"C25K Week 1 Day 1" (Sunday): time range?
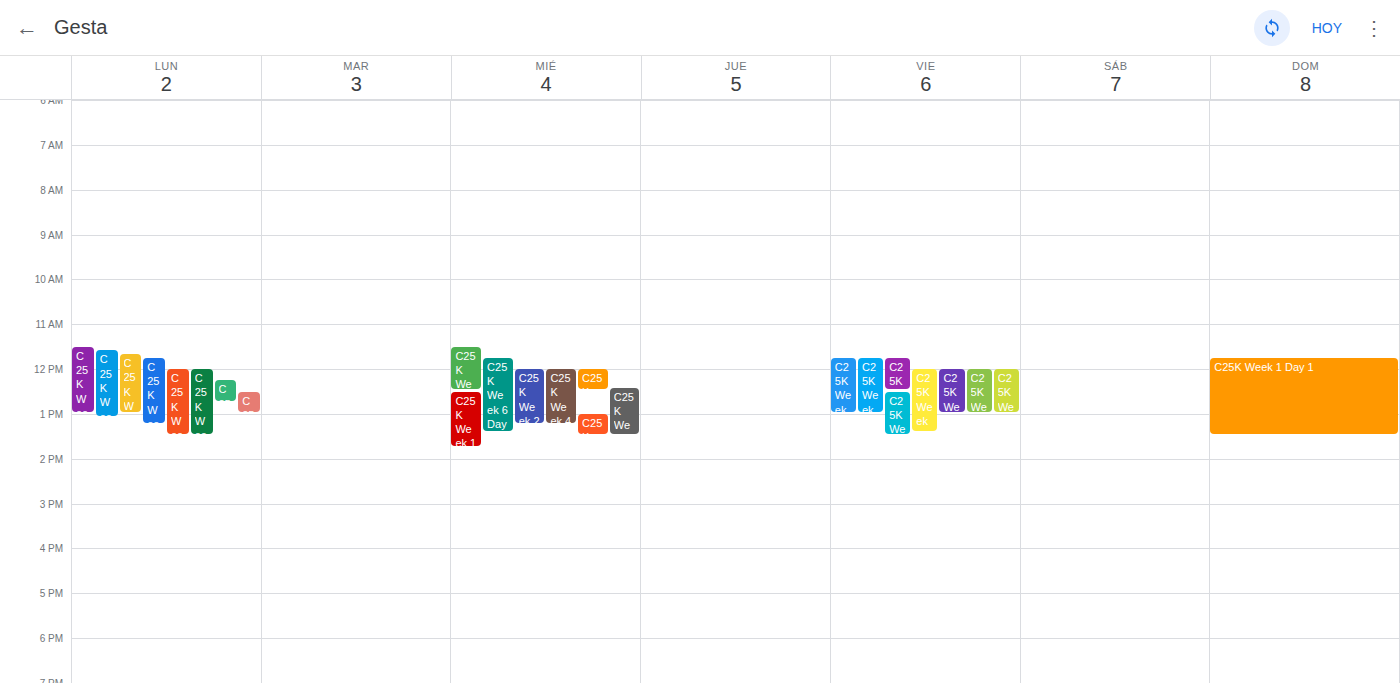
11:45 AM to 1:30 PM